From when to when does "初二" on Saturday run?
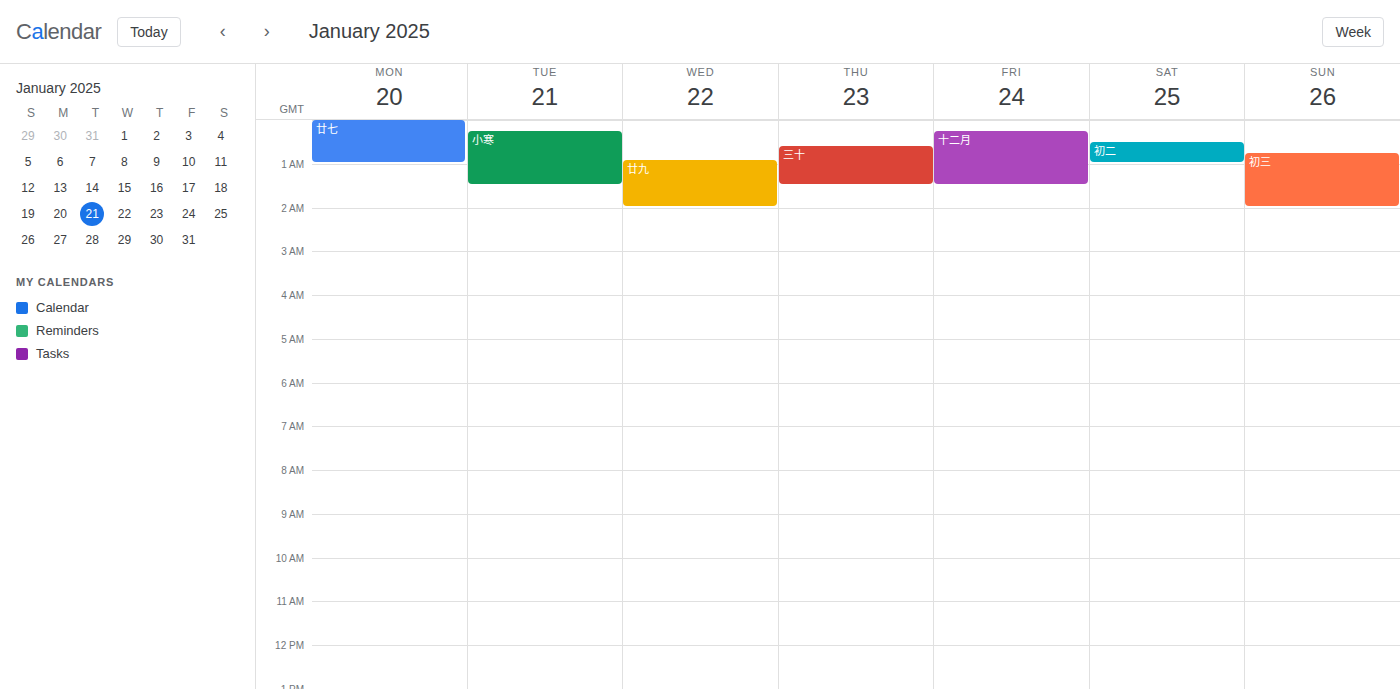
12:30 AM to 1:00 AM